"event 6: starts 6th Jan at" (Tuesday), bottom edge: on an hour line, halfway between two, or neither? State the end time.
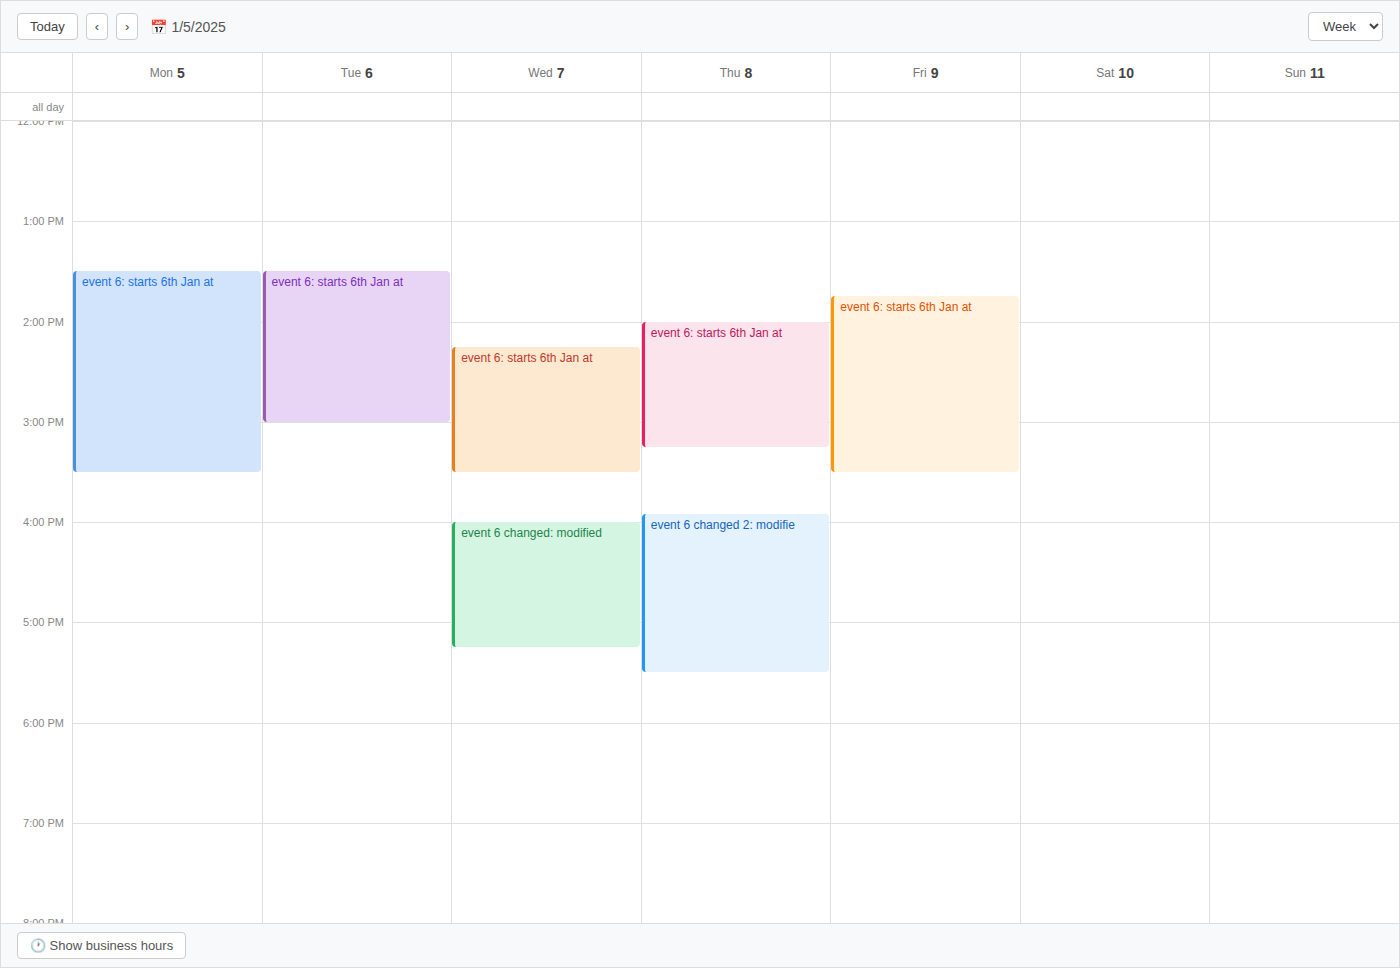
15:00 -- exactly on the 15:00 line.